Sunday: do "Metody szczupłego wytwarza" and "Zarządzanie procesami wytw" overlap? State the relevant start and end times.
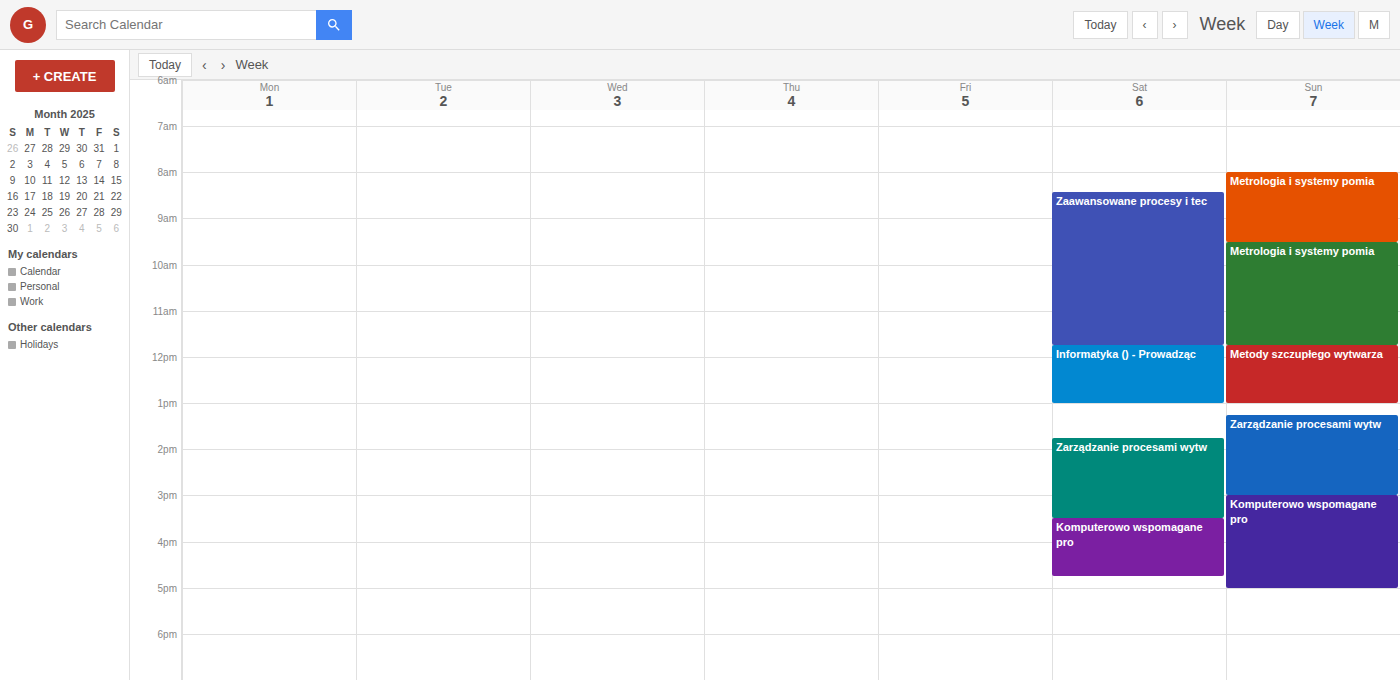
"Metody szczupłego wytwarza" ends at 1:00 PM and "Zarządzanie procesami wytw" starts at 1:15 PM -- no overlap.